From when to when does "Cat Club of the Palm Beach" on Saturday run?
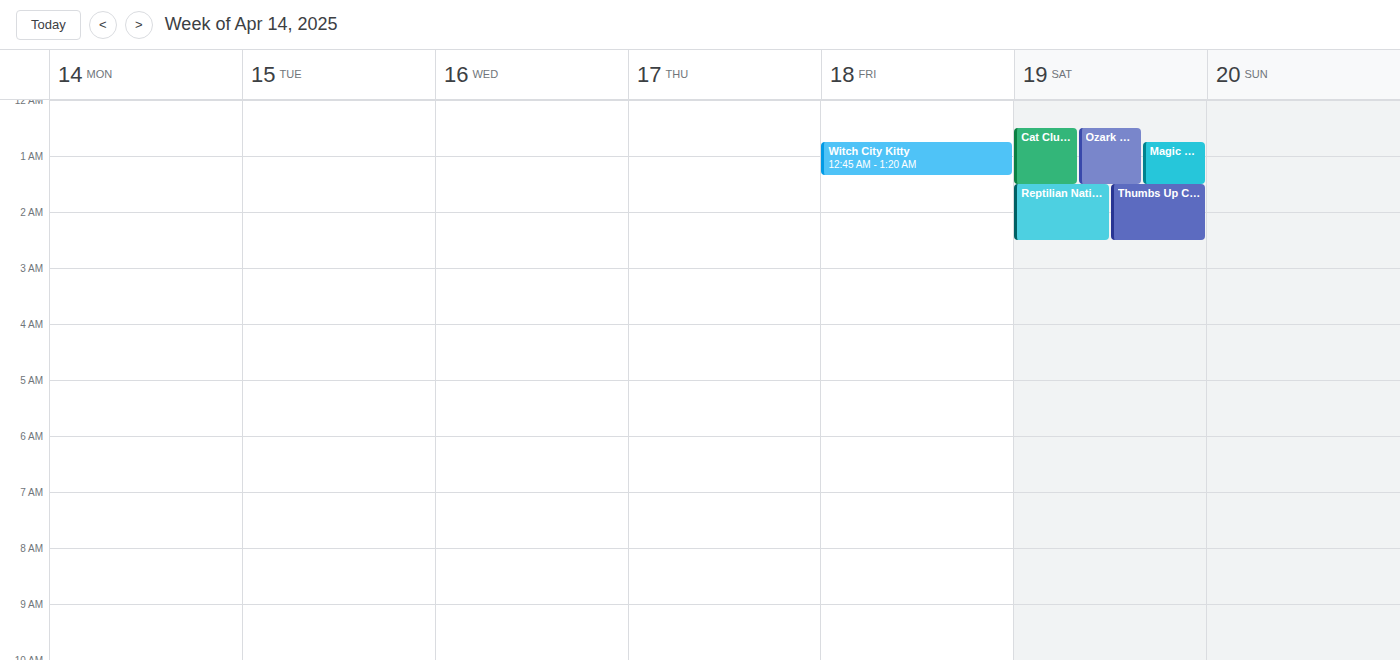
12:30 AM to 1:30 AM